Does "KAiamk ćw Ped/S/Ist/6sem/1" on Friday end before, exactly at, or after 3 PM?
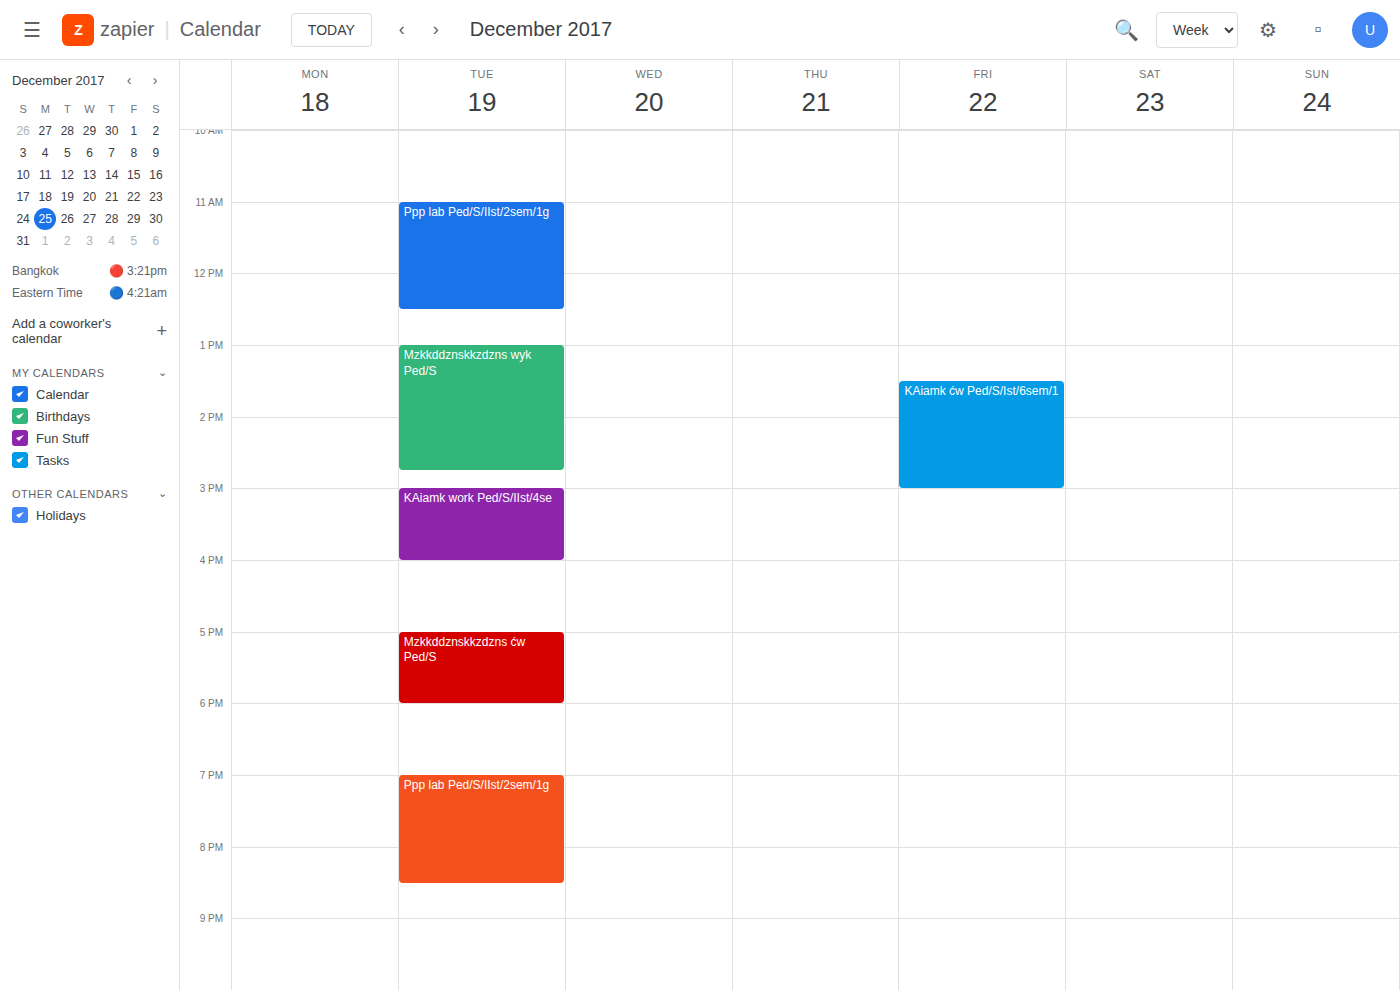
3:00 PM -- exactly at 3 PM, on the 3 PM line.